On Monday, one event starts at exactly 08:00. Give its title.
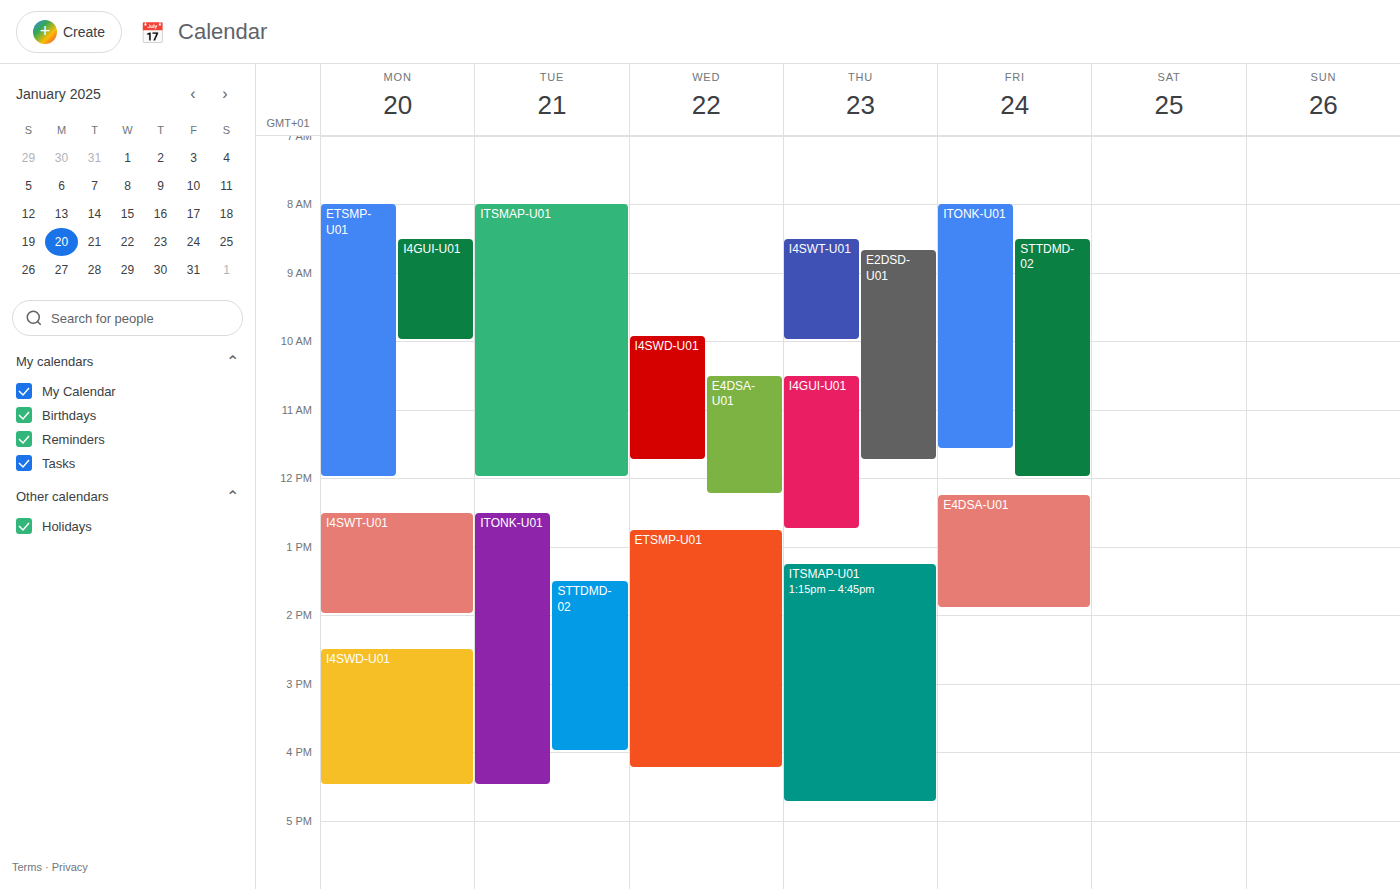
"ETSMP-U01"